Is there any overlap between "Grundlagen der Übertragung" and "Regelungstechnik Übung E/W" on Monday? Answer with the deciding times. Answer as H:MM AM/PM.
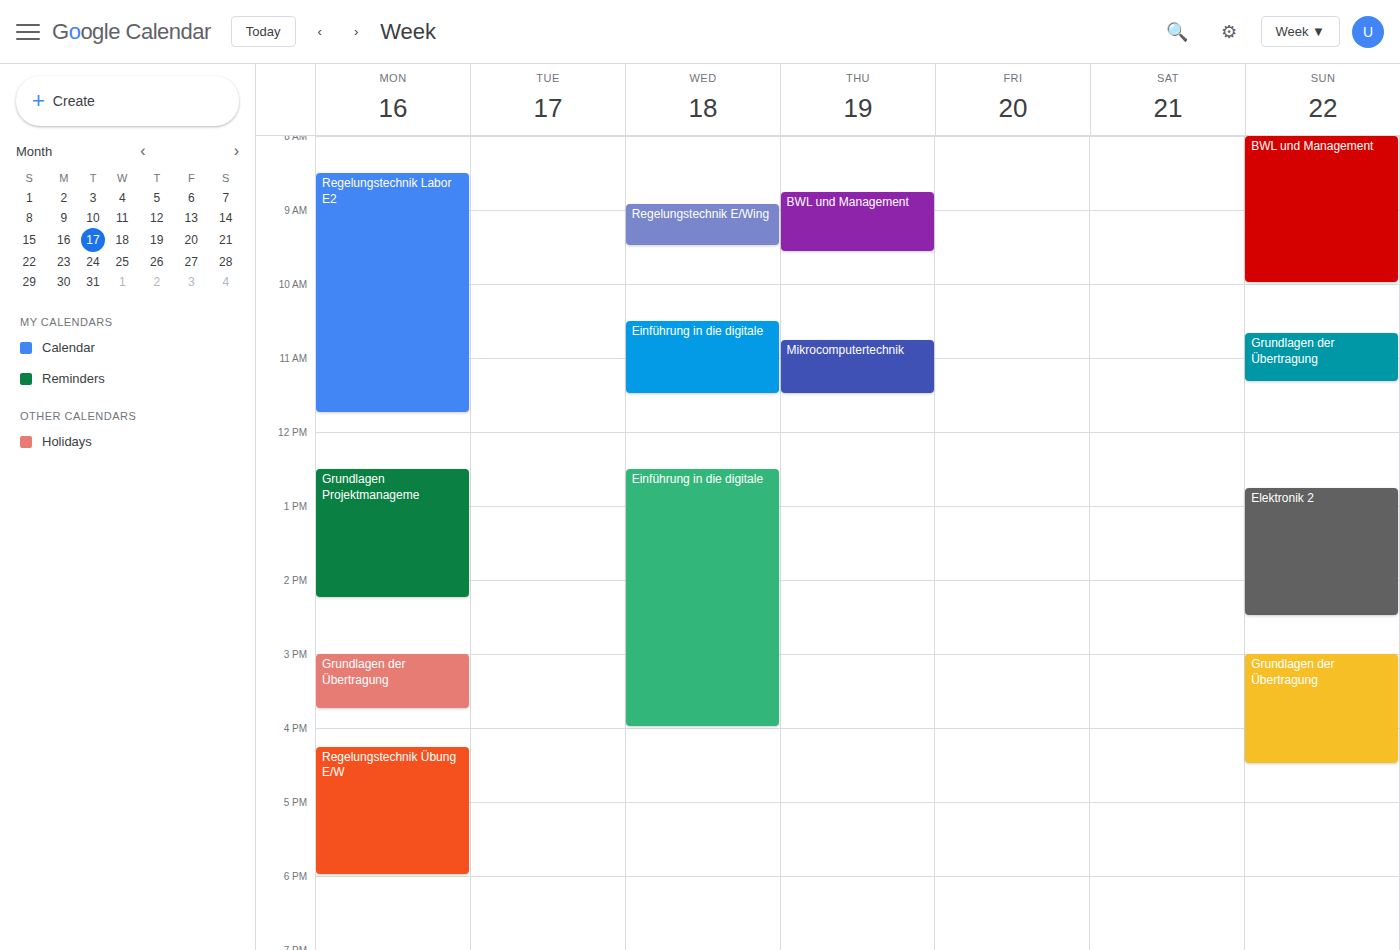
"Grundlagen der Übertragung" ends at 3:45 PM and "Regelungstechnik Übung E/W" starts at 4:15 PM -- no overlap.